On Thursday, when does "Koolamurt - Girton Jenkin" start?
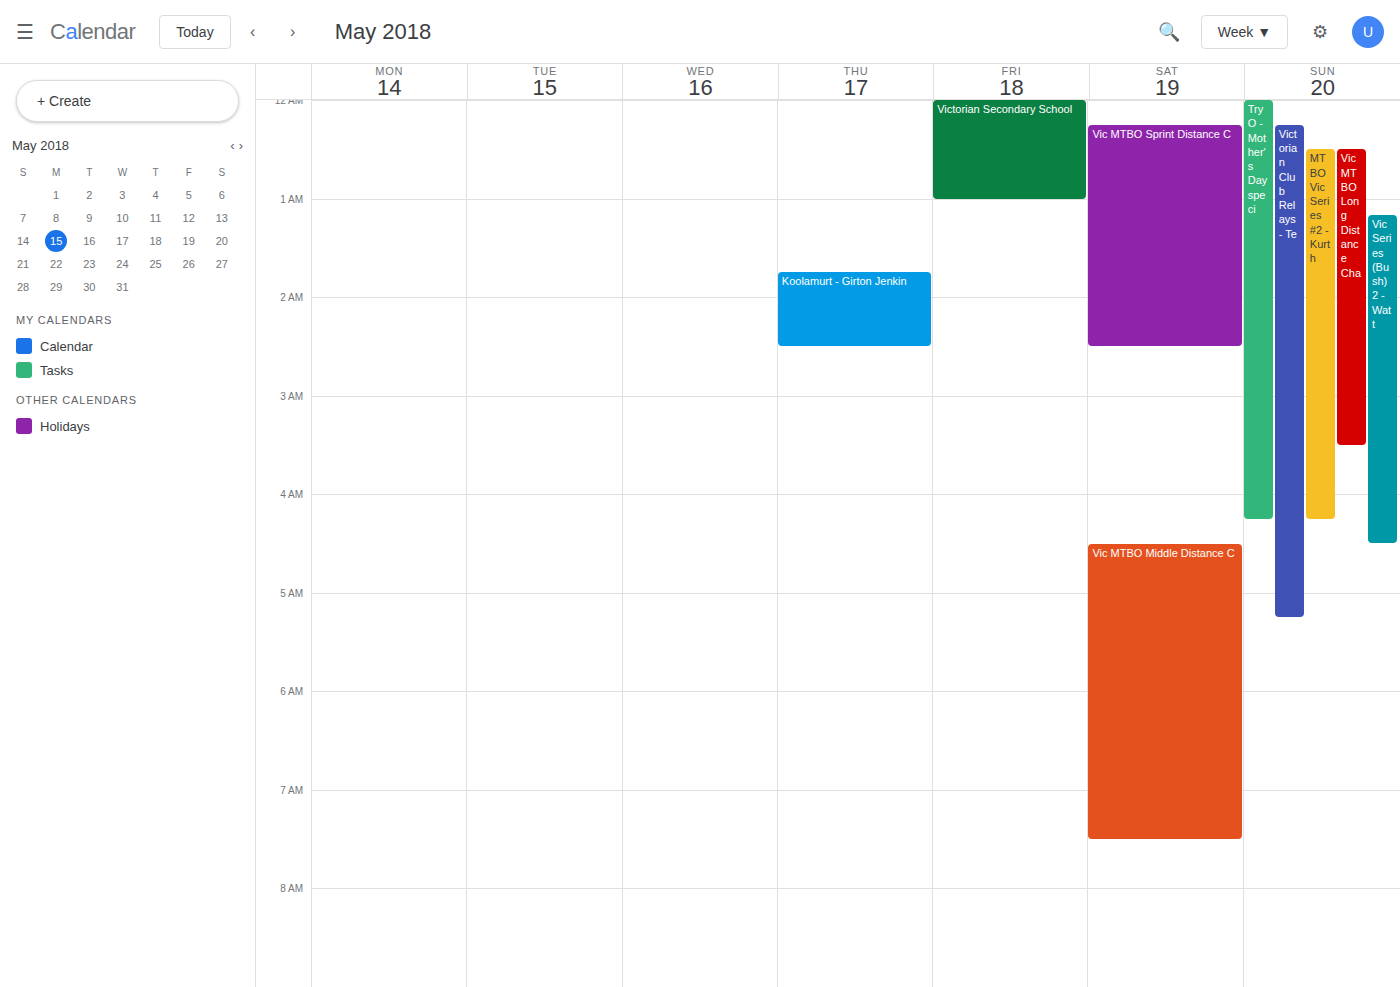
1:45 AM